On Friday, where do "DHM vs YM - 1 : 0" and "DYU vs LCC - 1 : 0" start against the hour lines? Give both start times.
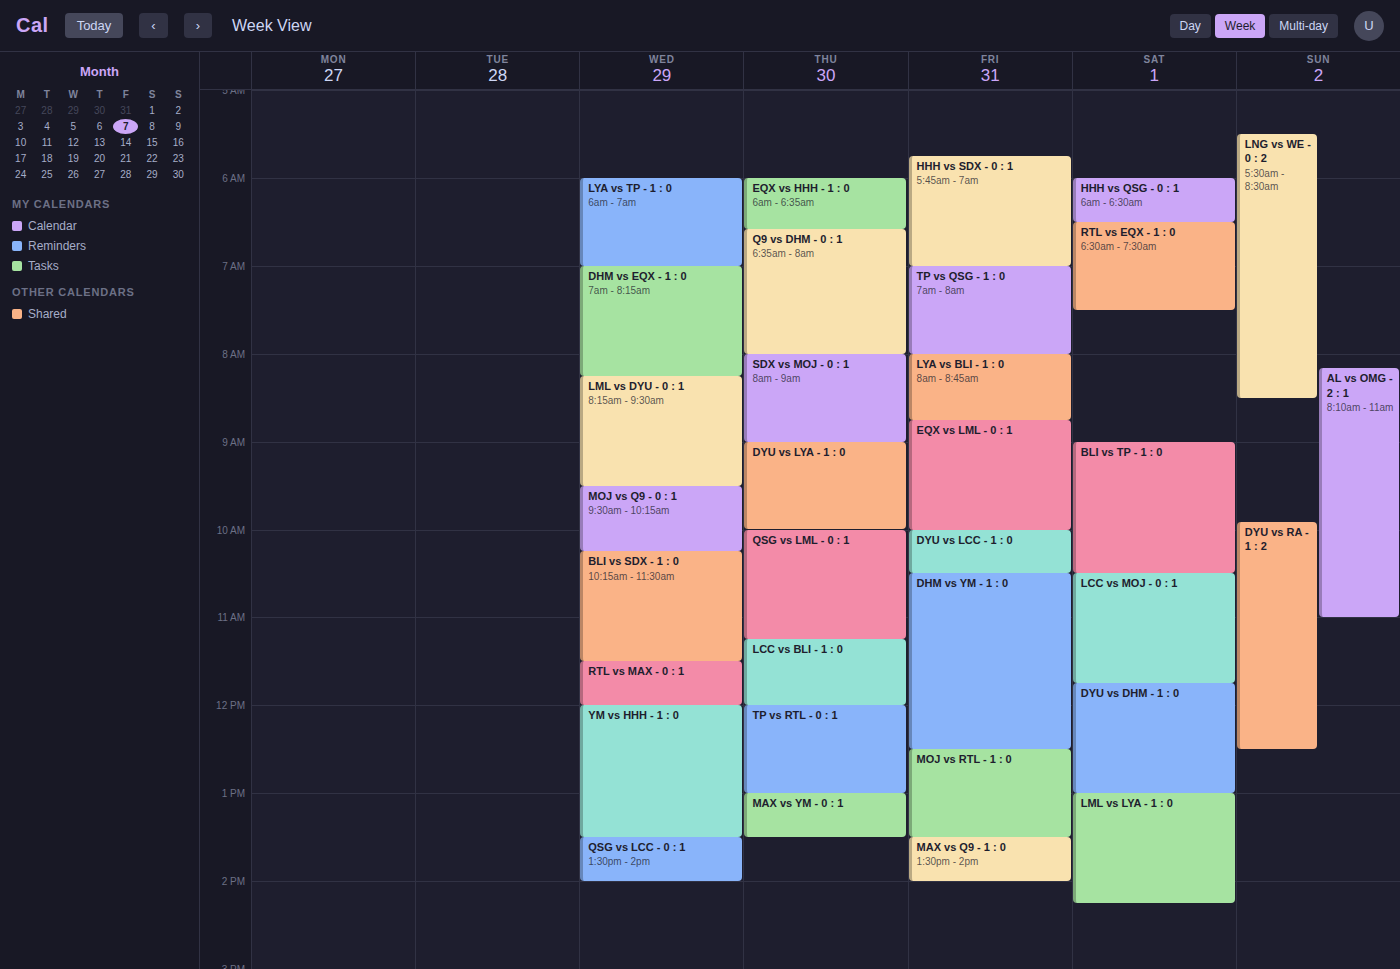
"DHM vs YM - 1 : 0": 10:30 AM, halfway between the 10 AM and 11 AM lines. "DYU vs LCC - 1 : 0": 10:00 AM, exactly on the 10 AM line.